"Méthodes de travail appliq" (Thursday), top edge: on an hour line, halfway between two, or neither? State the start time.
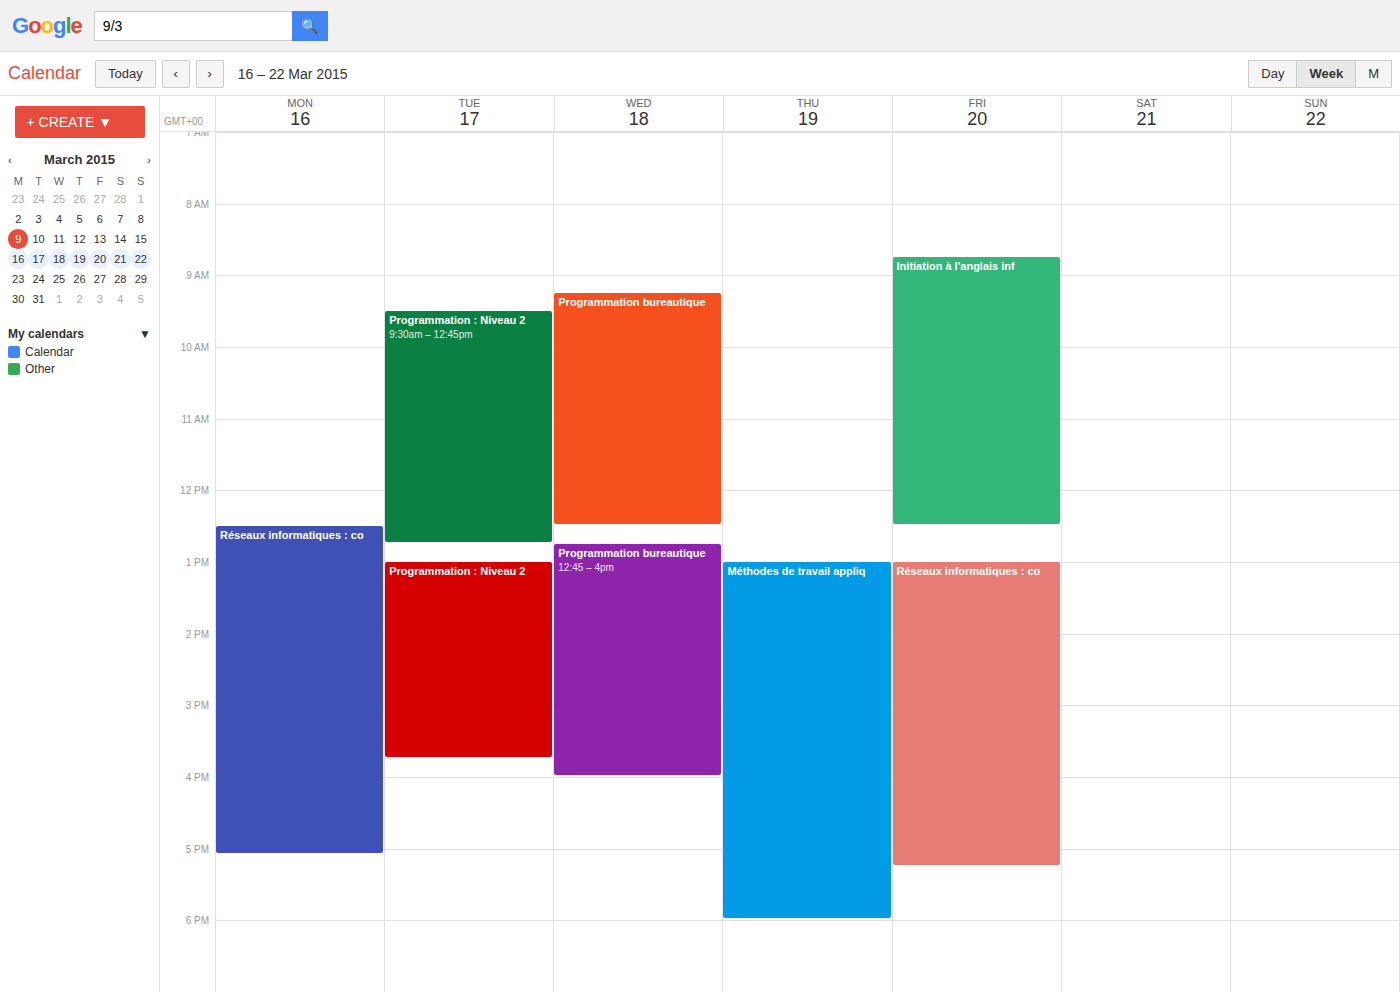
13:00 -- exactly on the 13:00 line.